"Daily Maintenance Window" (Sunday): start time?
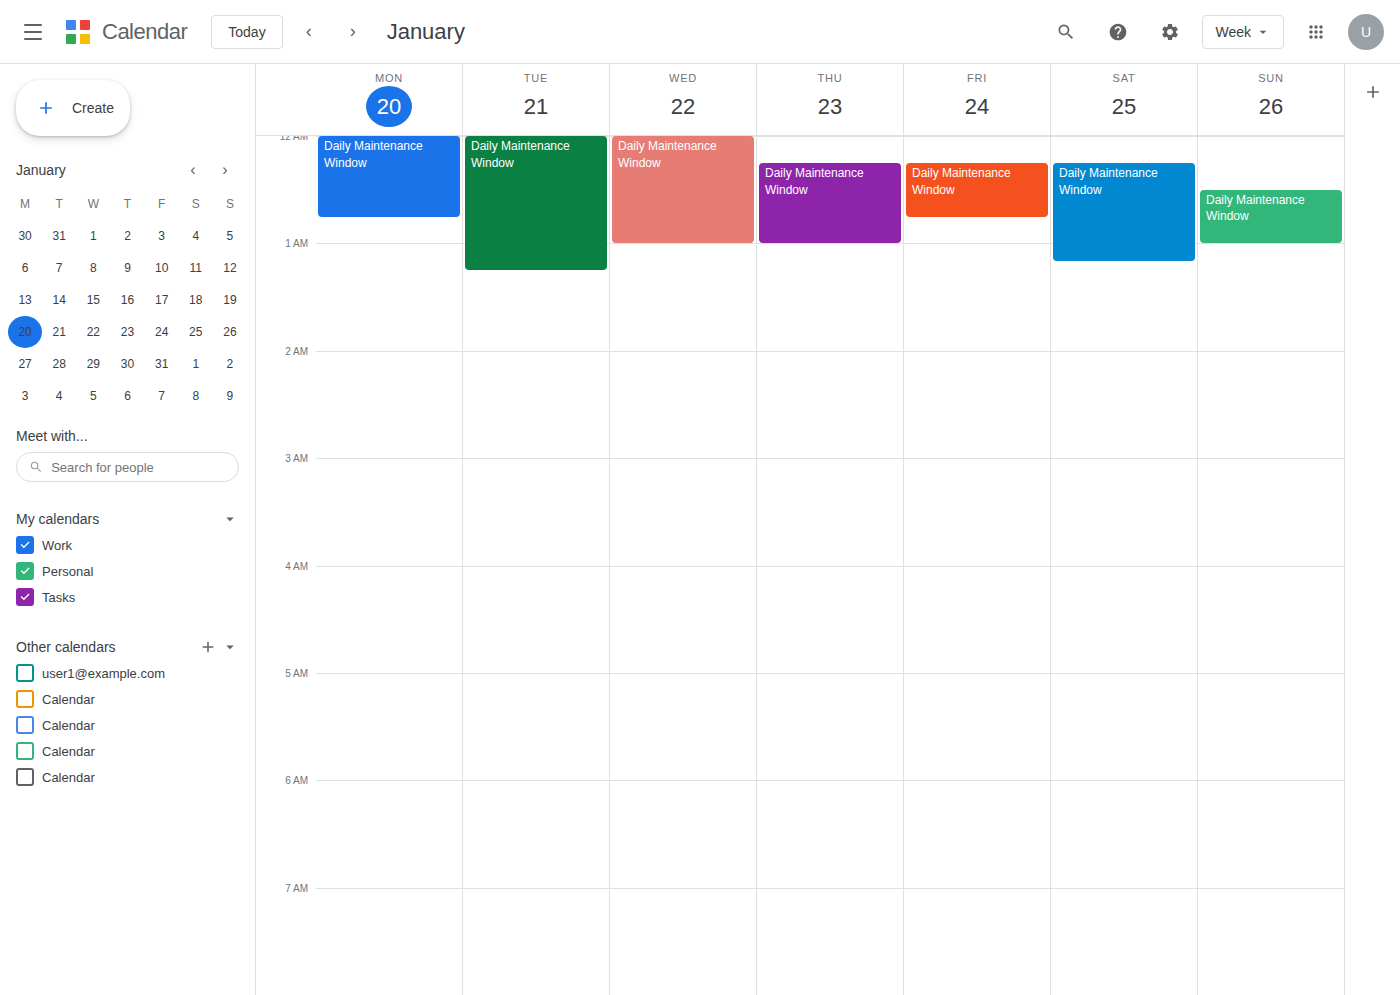
12:30 AM